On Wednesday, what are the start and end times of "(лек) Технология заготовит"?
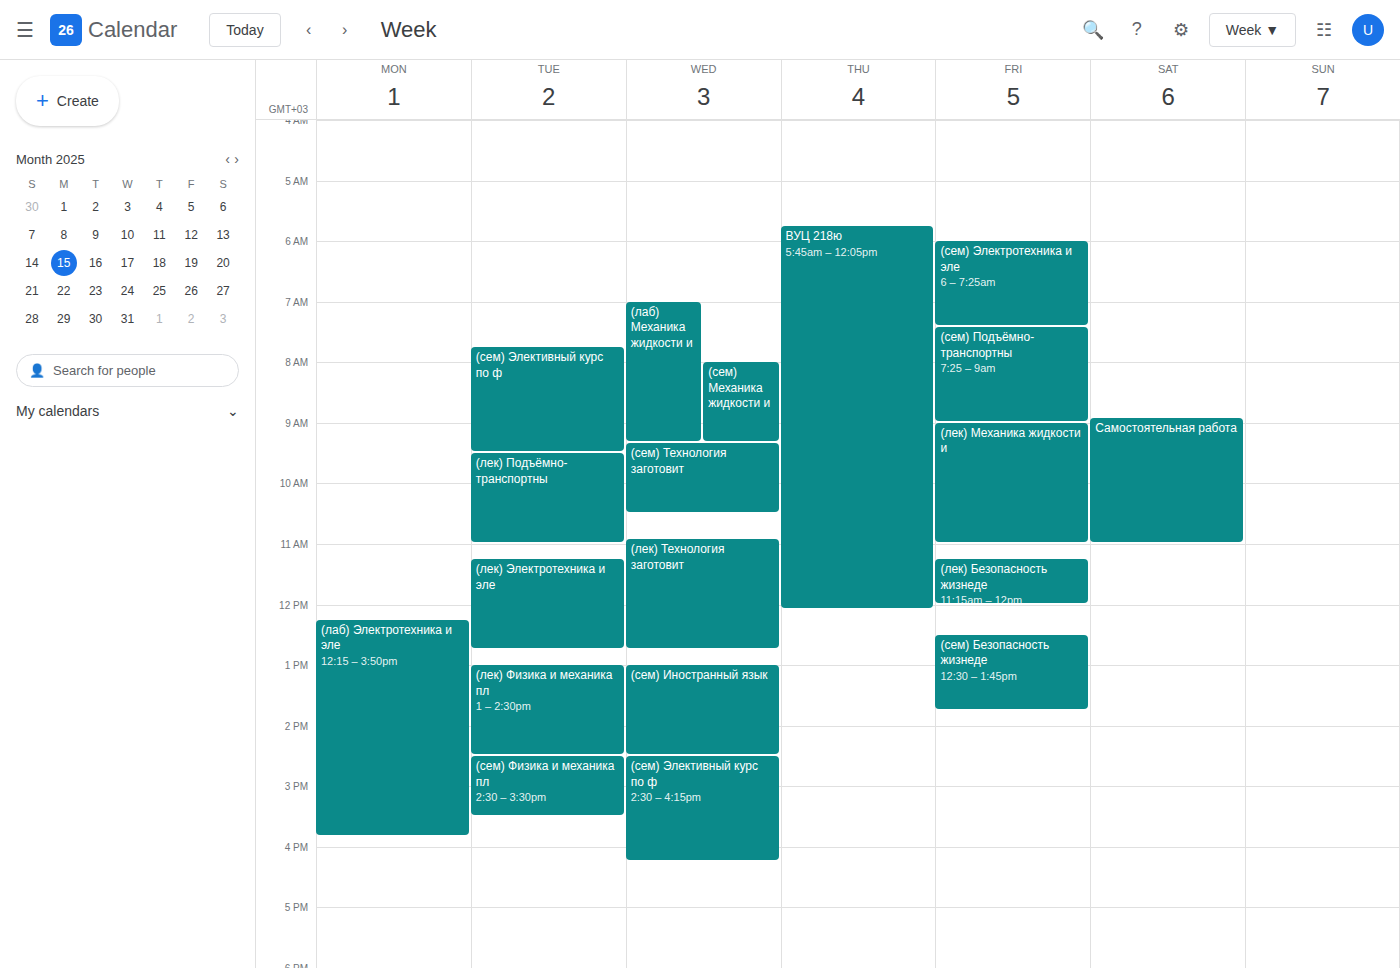
10:55 AM to 12:45 PM